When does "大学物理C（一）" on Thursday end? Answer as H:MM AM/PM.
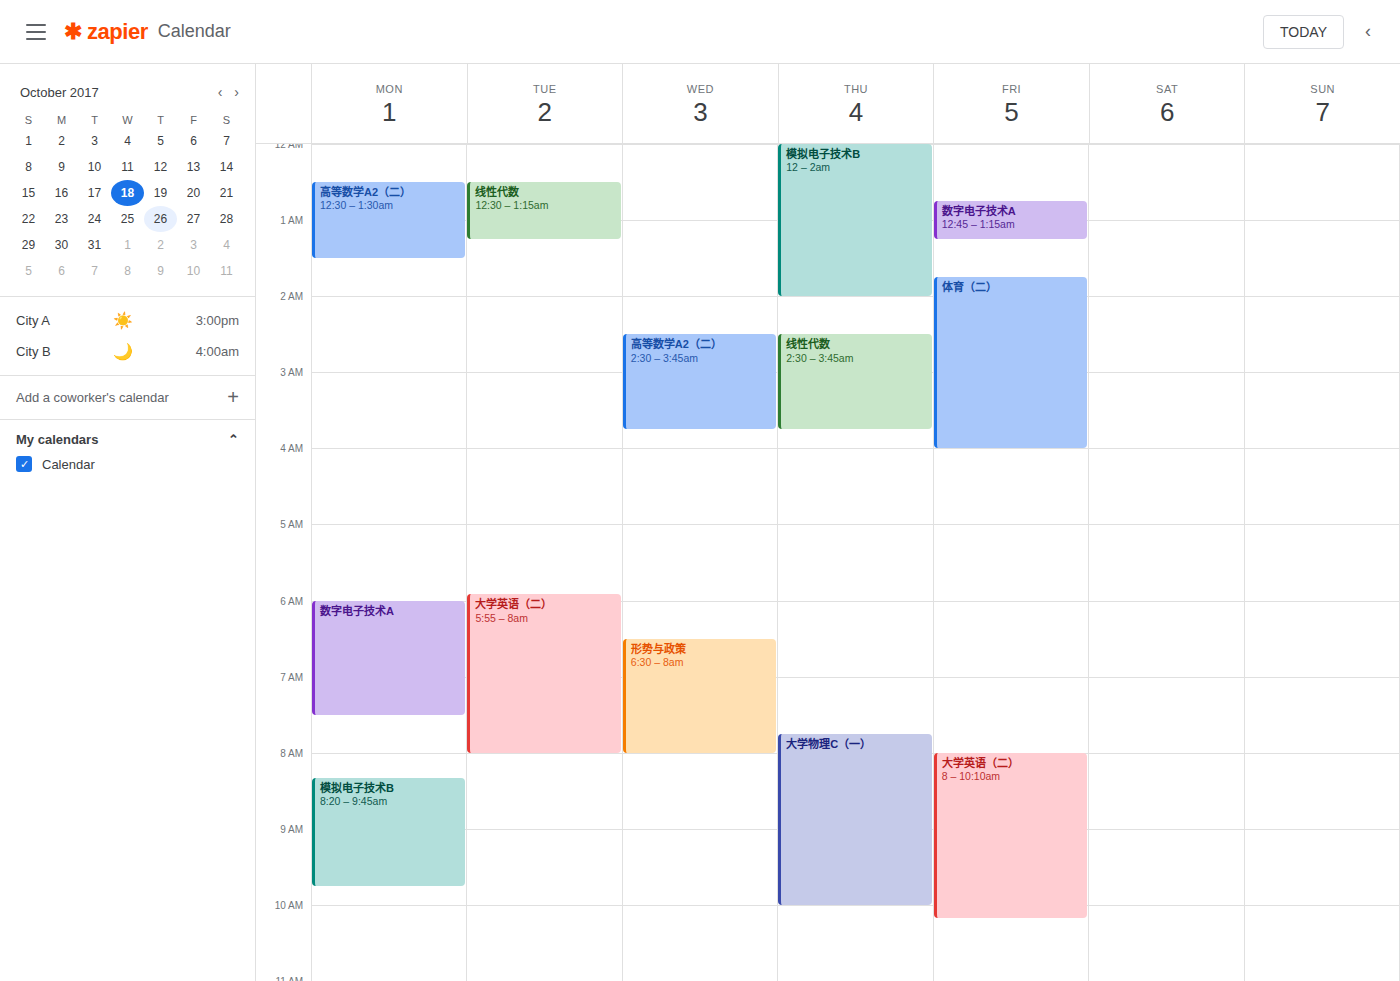
10:00 AM